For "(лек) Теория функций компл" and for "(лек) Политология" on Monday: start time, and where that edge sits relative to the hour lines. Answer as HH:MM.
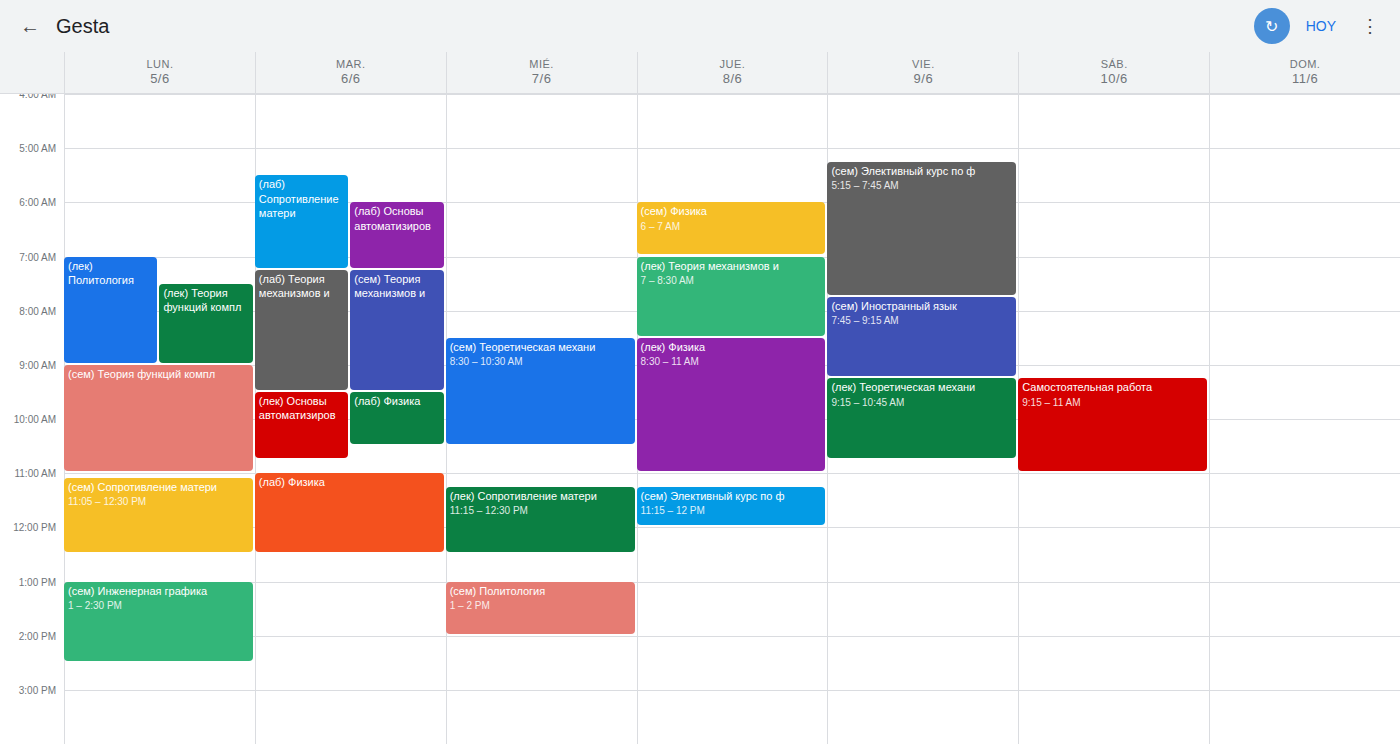
"(лек) Теория функций компл": 07:30, halfway between the 07:00 and 08:00 lines. "(лек) Политология": 07:00, exactly on the 07:00 line.